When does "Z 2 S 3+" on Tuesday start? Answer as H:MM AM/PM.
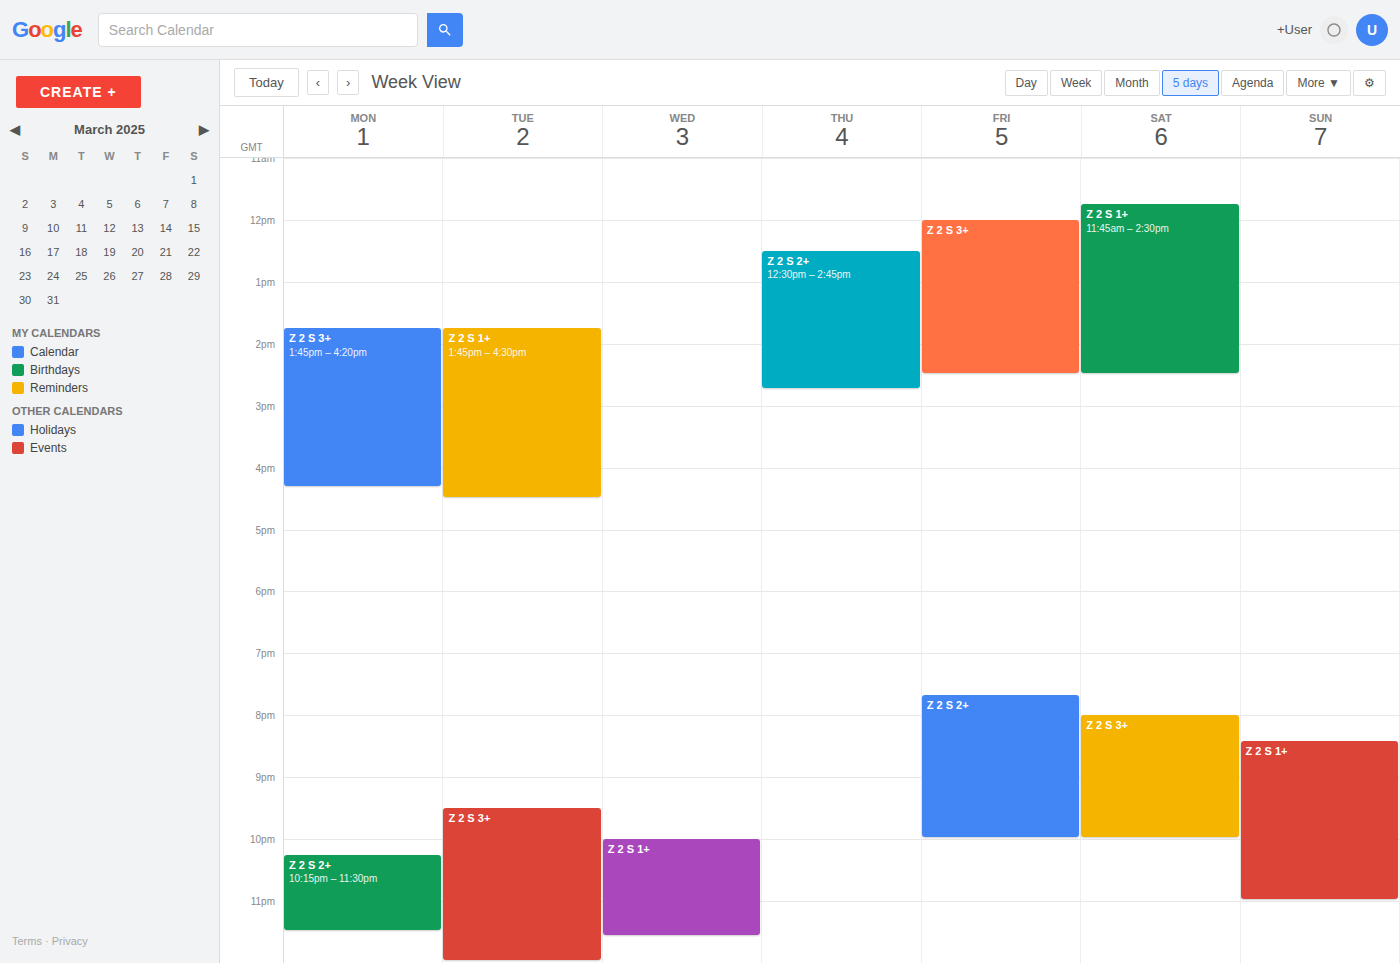
9:30 PM